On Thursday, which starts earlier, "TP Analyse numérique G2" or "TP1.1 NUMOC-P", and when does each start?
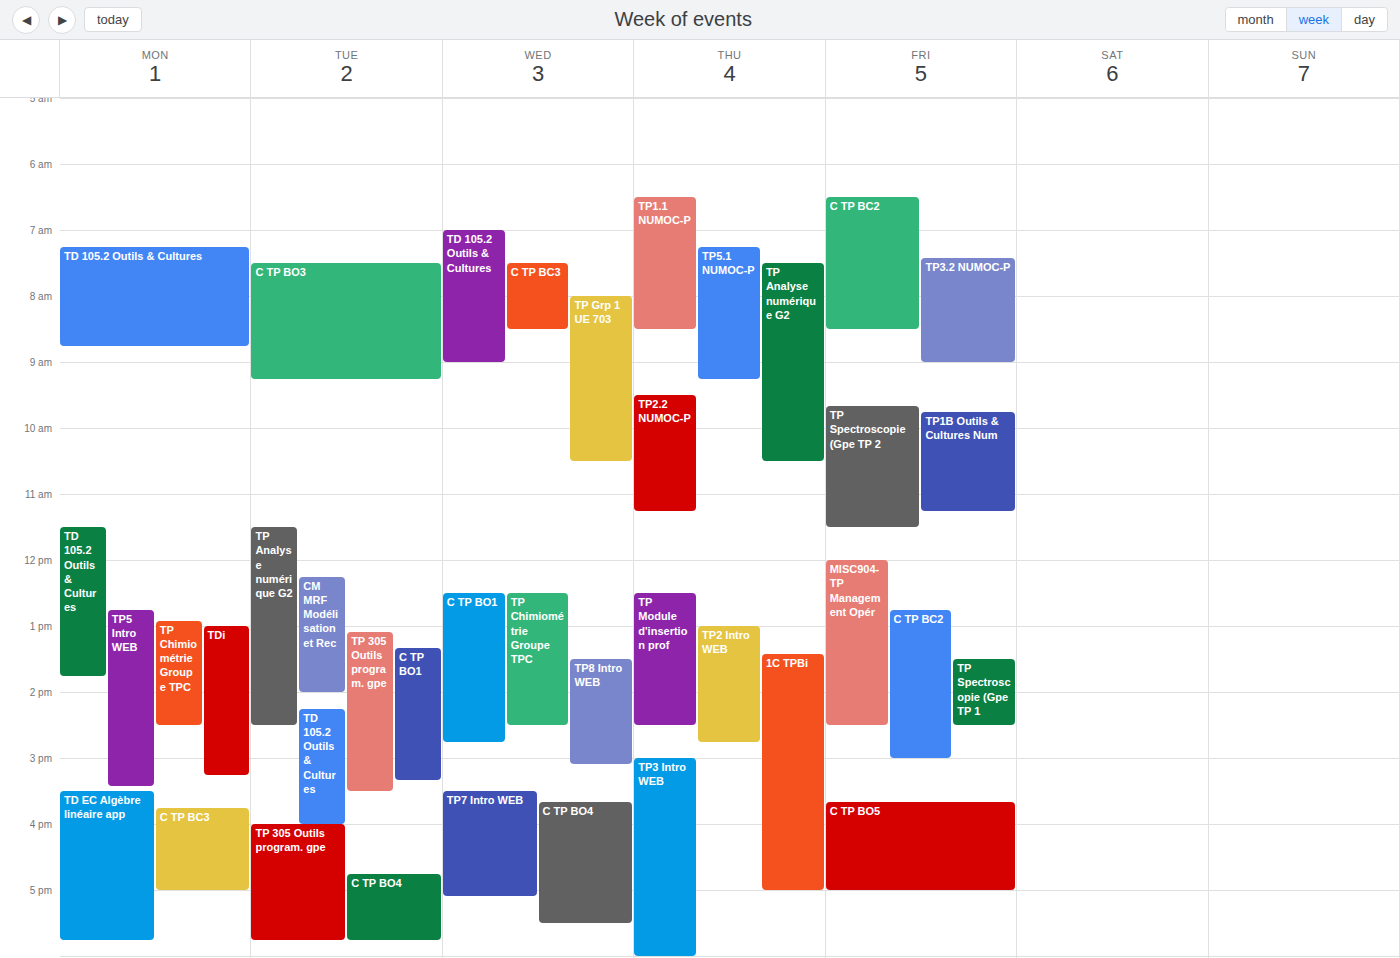
"TP1.1 NUMOC-P" 6:30 AM; "TP Analyse numérique G2" 7:30 AM.